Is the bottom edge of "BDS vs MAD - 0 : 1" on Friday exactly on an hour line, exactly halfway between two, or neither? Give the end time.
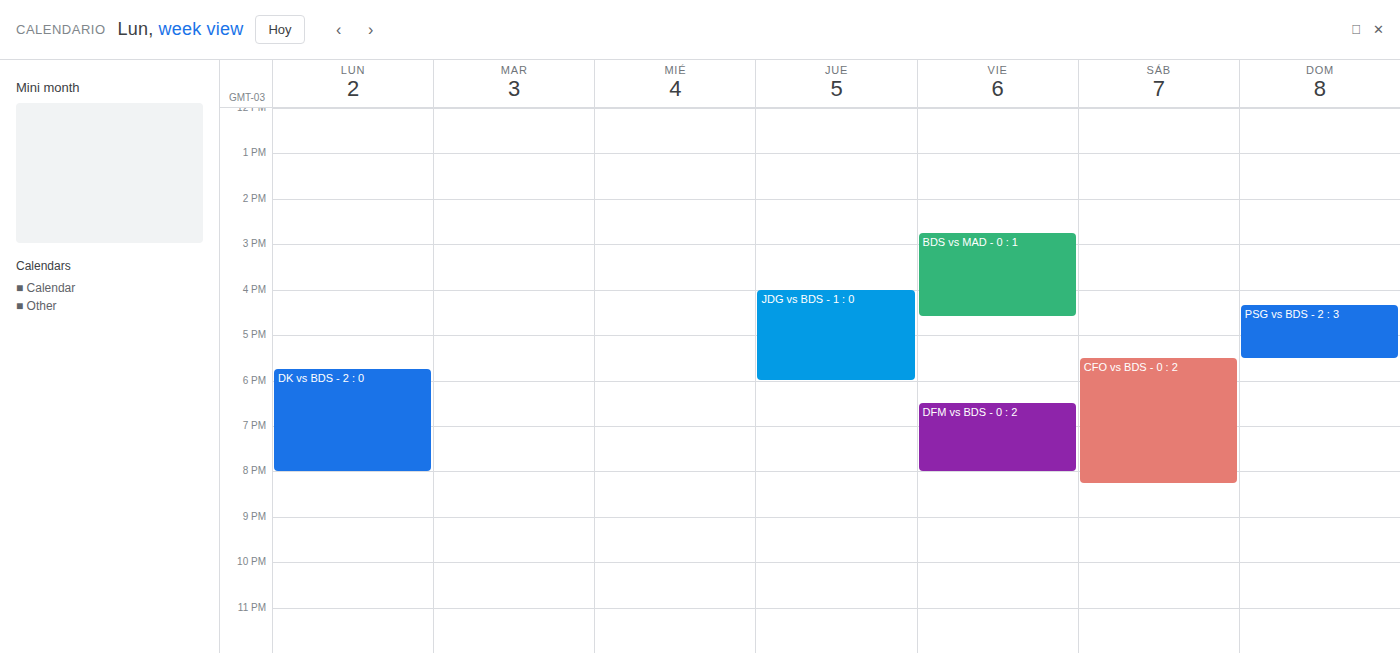
4:35 PM -- neither: 35 minutes below the 4 PM line and 25 minutes above the 5 PM line.